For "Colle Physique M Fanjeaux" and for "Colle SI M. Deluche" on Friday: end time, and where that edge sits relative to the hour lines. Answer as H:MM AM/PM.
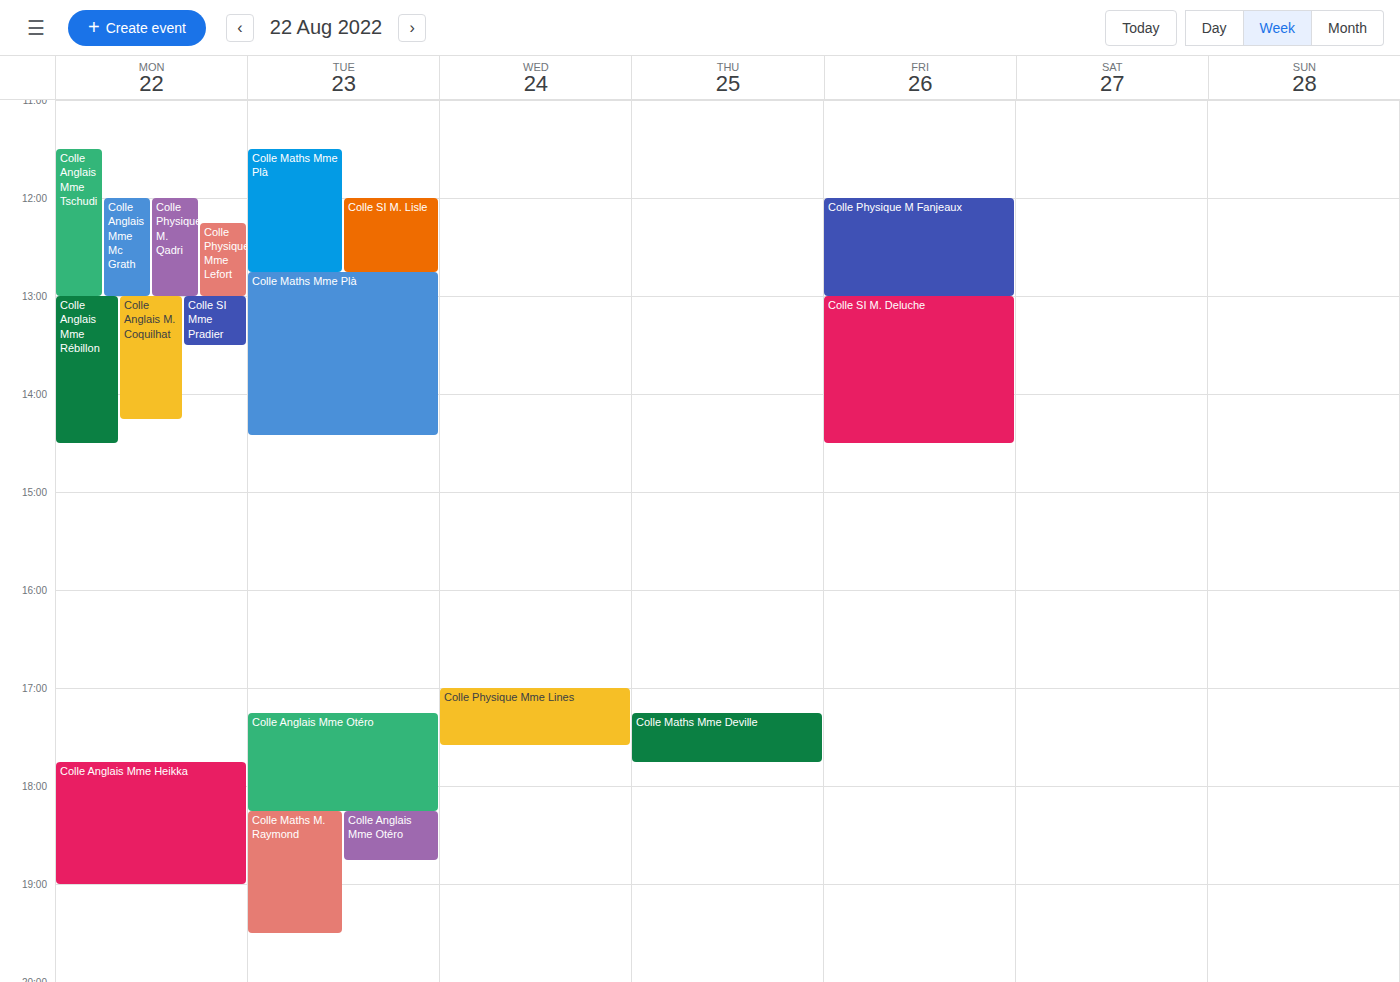
"Colle Physique M Fanjeaux": 1:00 PM, exactly on the 1 PM line. "Colle SI M. Deluche": 2:30 PM, halfway between the 2 PM and 3 PM lines.